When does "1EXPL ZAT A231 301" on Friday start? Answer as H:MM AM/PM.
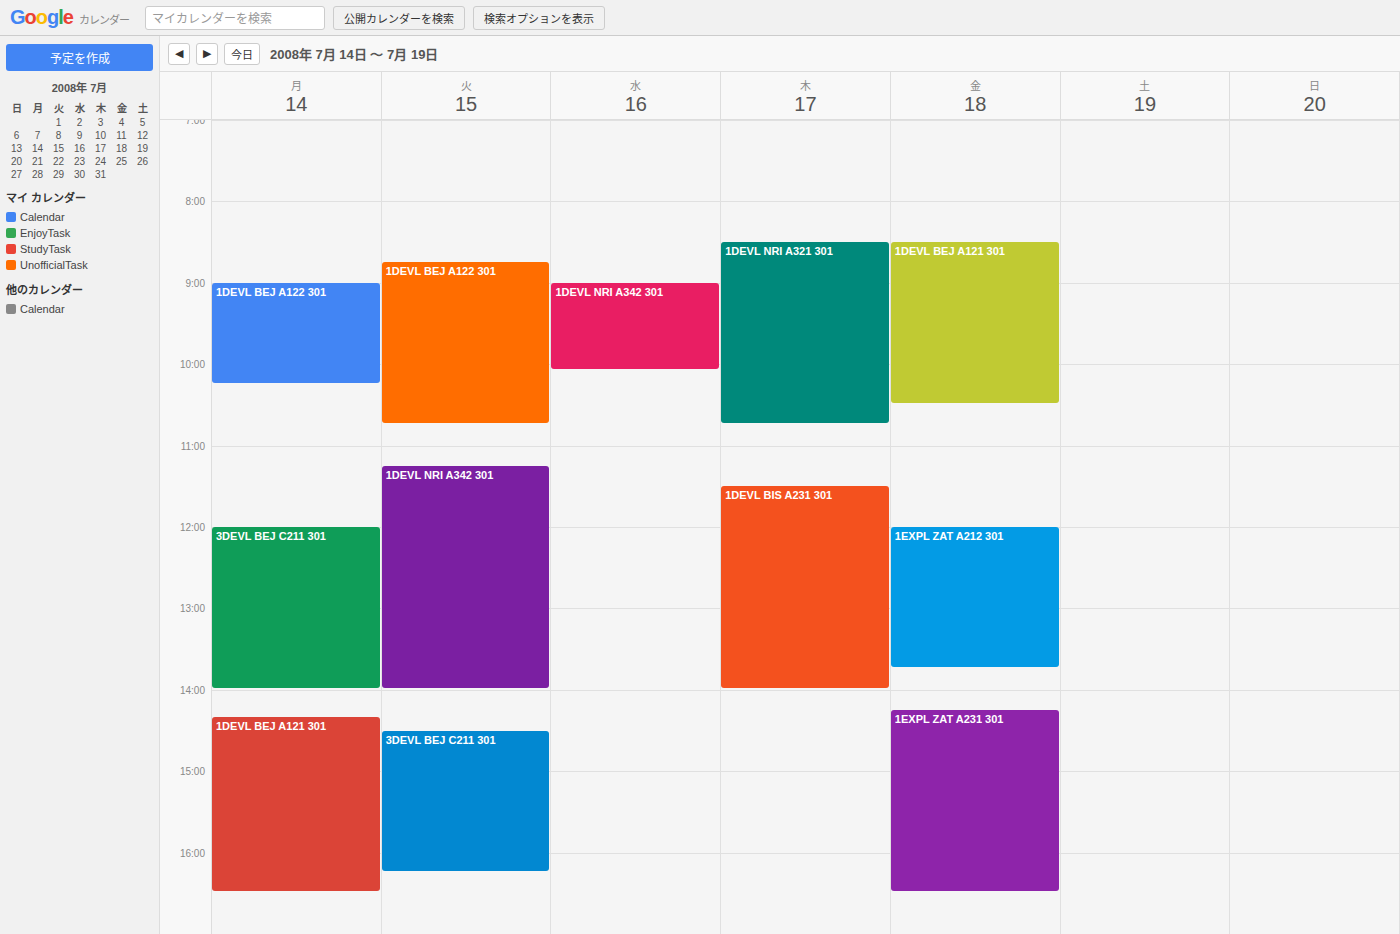
2:15 PM